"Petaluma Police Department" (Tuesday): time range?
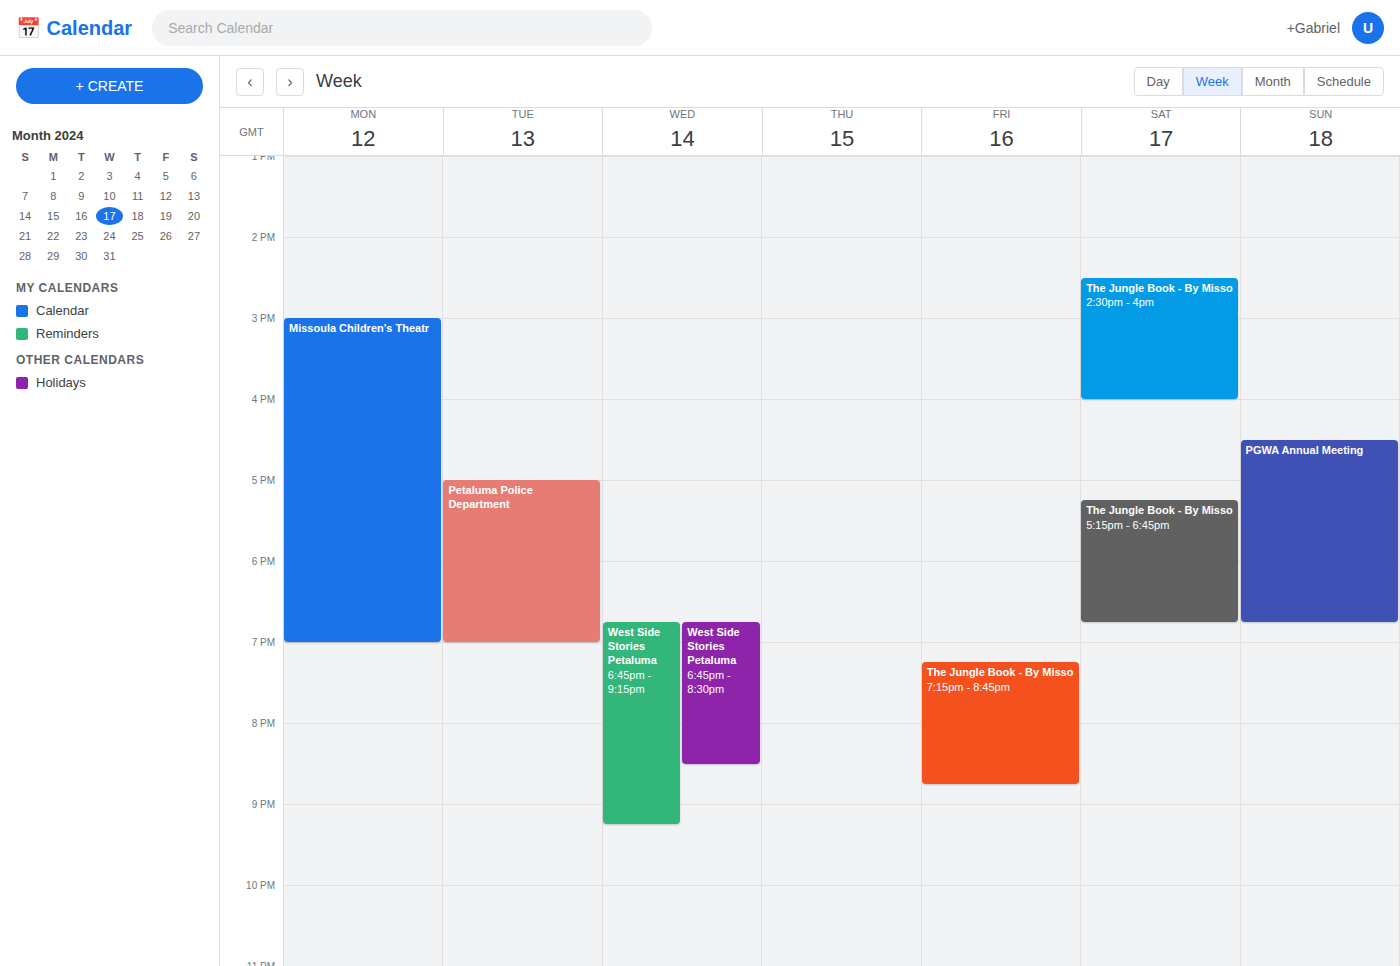
5:00 PM to 7:00 PM